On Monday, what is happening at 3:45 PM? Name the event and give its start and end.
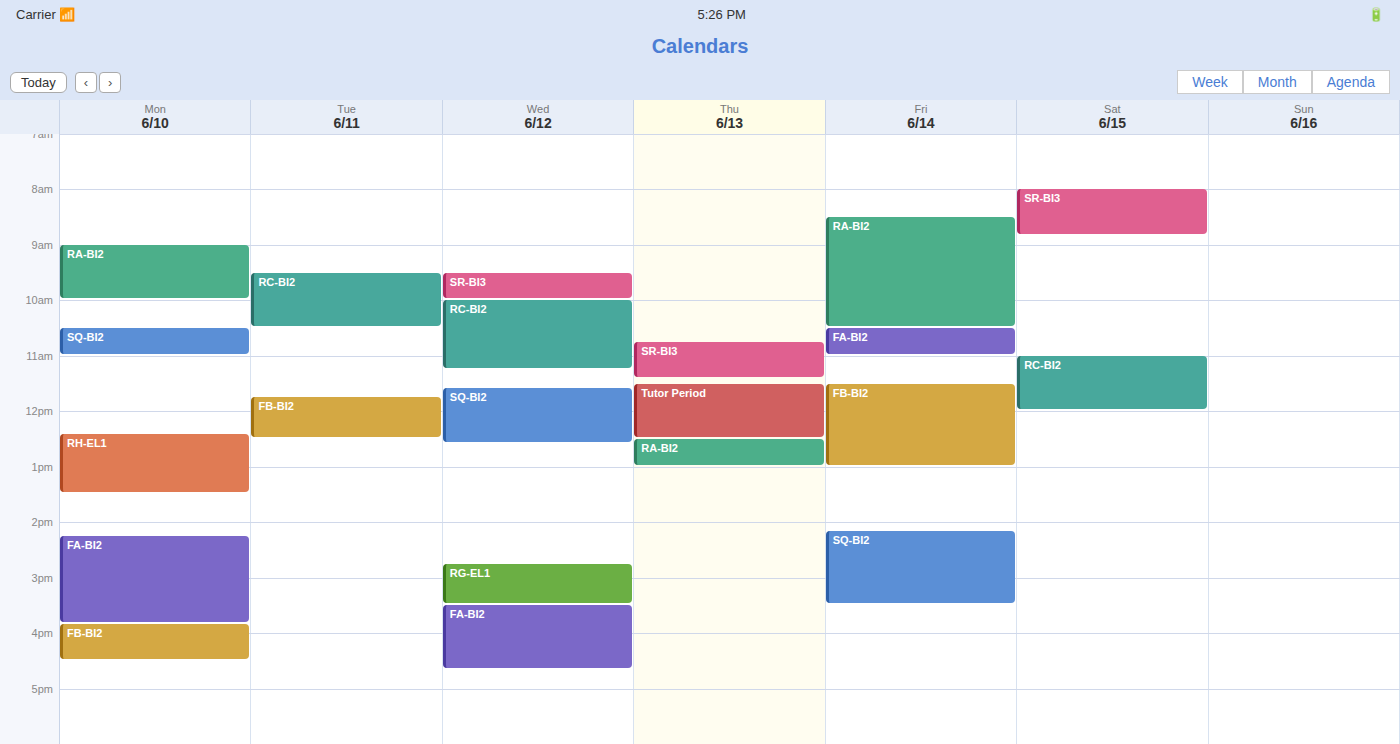
"FA-BI2", 2:15 PM to 3:50 PM